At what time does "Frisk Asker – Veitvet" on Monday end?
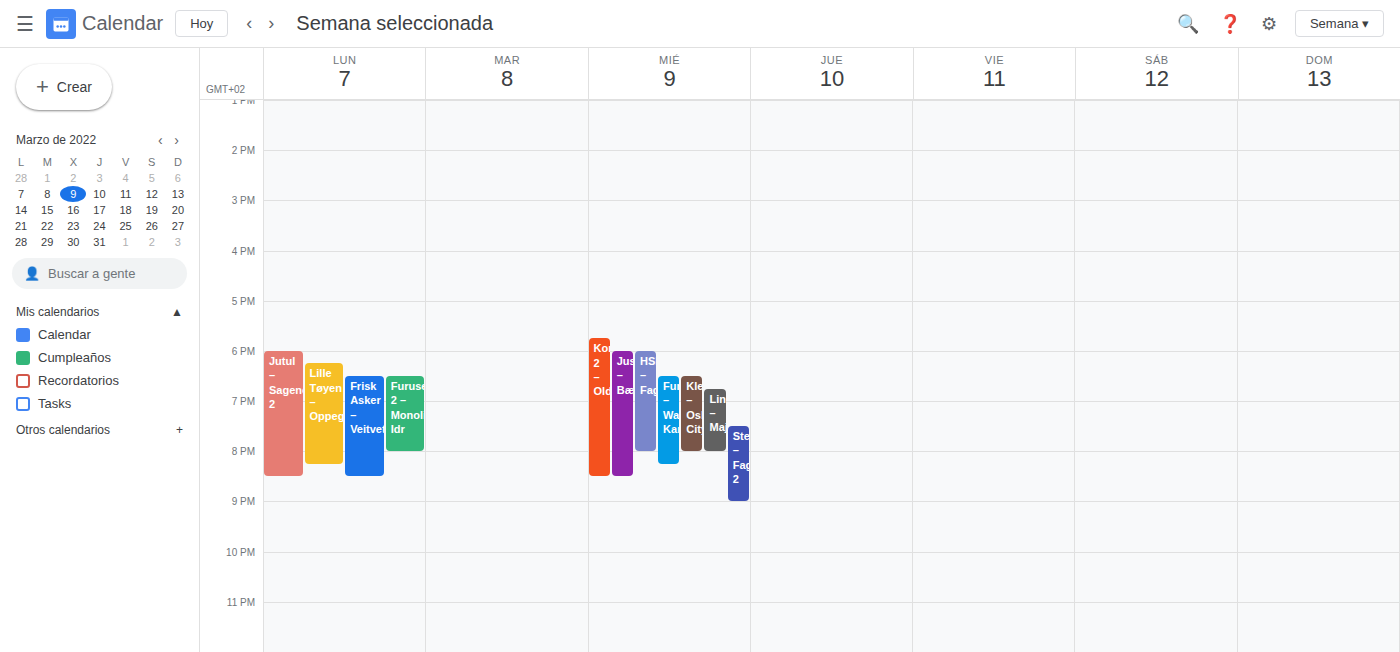
8:30 PM